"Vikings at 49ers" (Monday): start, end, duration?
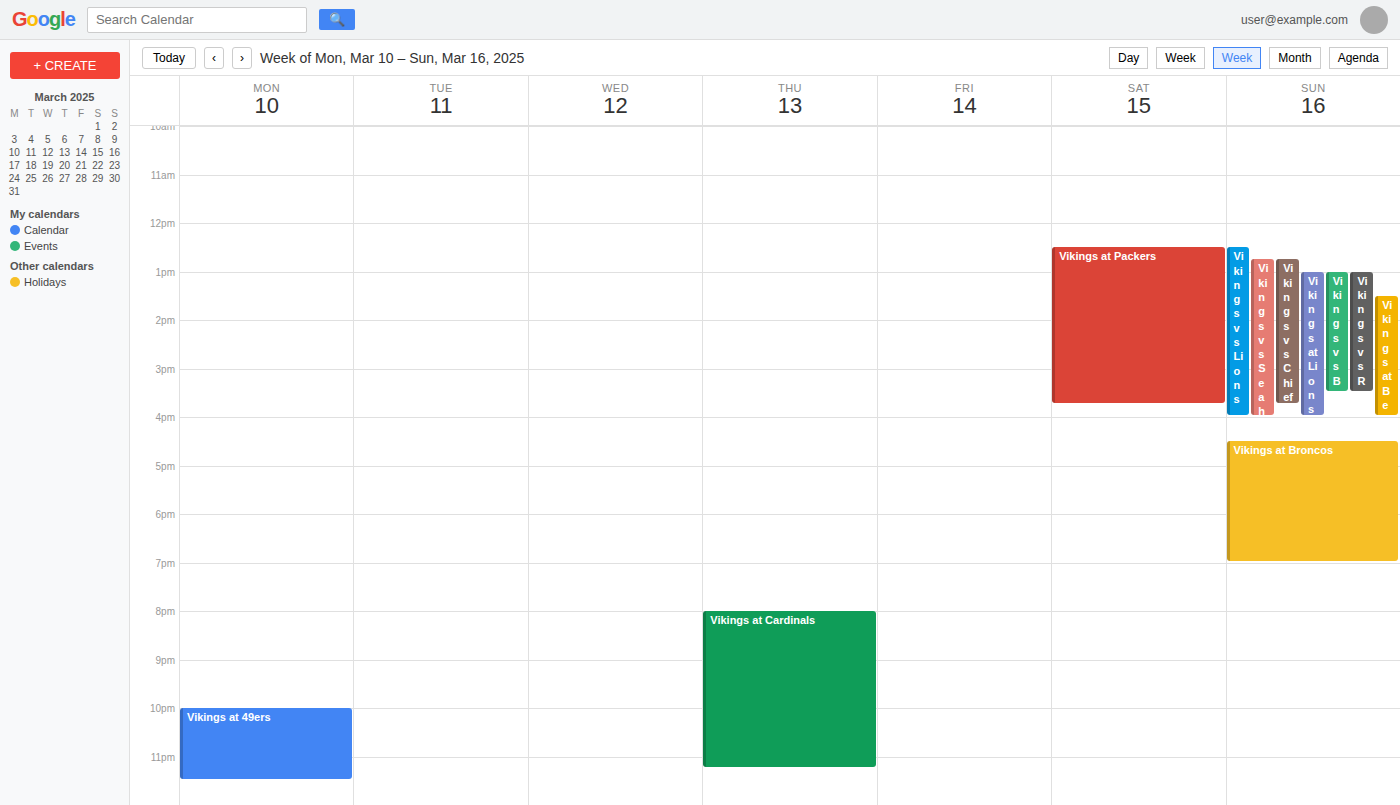
10:00 PM to 11:30 PM, 1 hour 30 minutes